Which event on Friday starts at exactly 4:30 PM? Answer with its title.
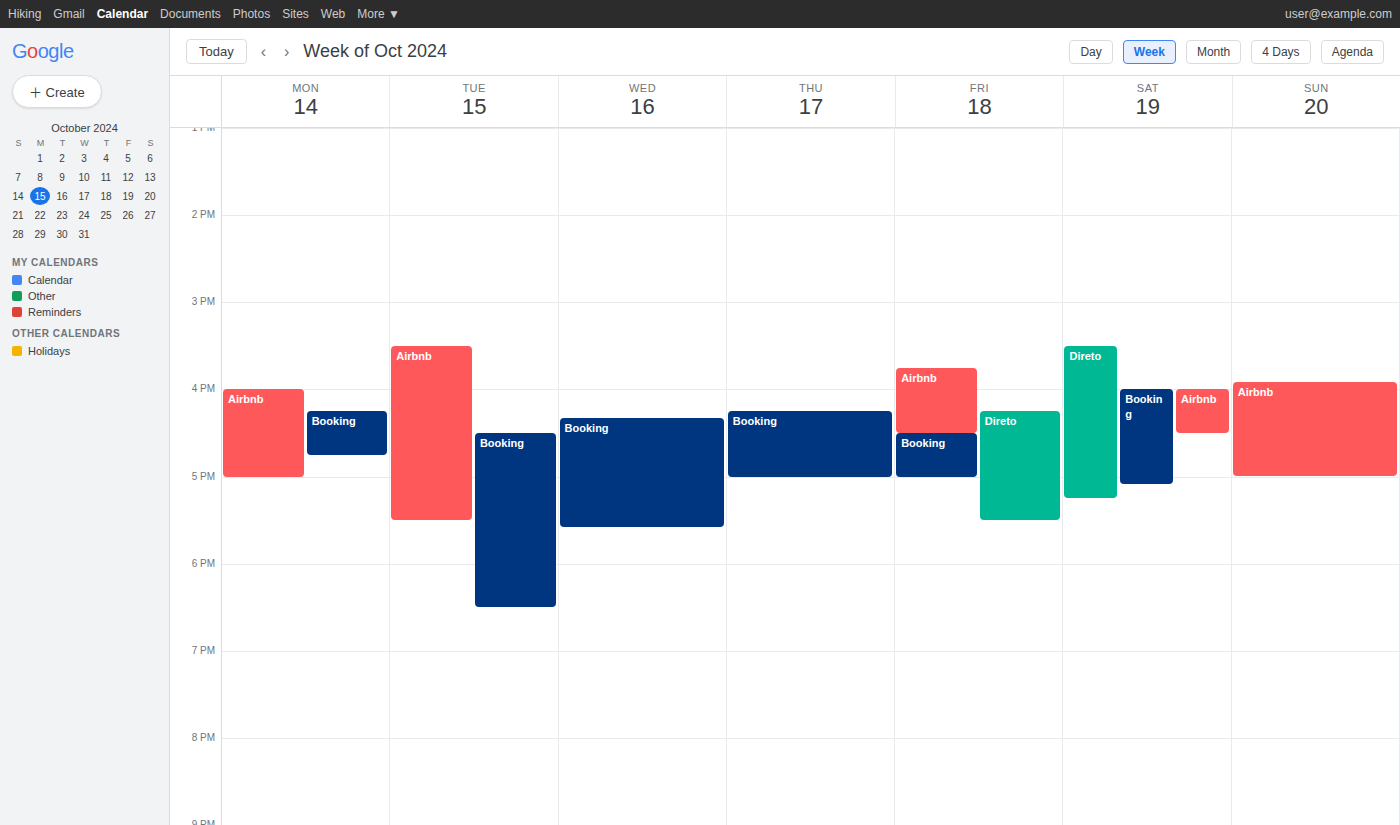
"Booking"